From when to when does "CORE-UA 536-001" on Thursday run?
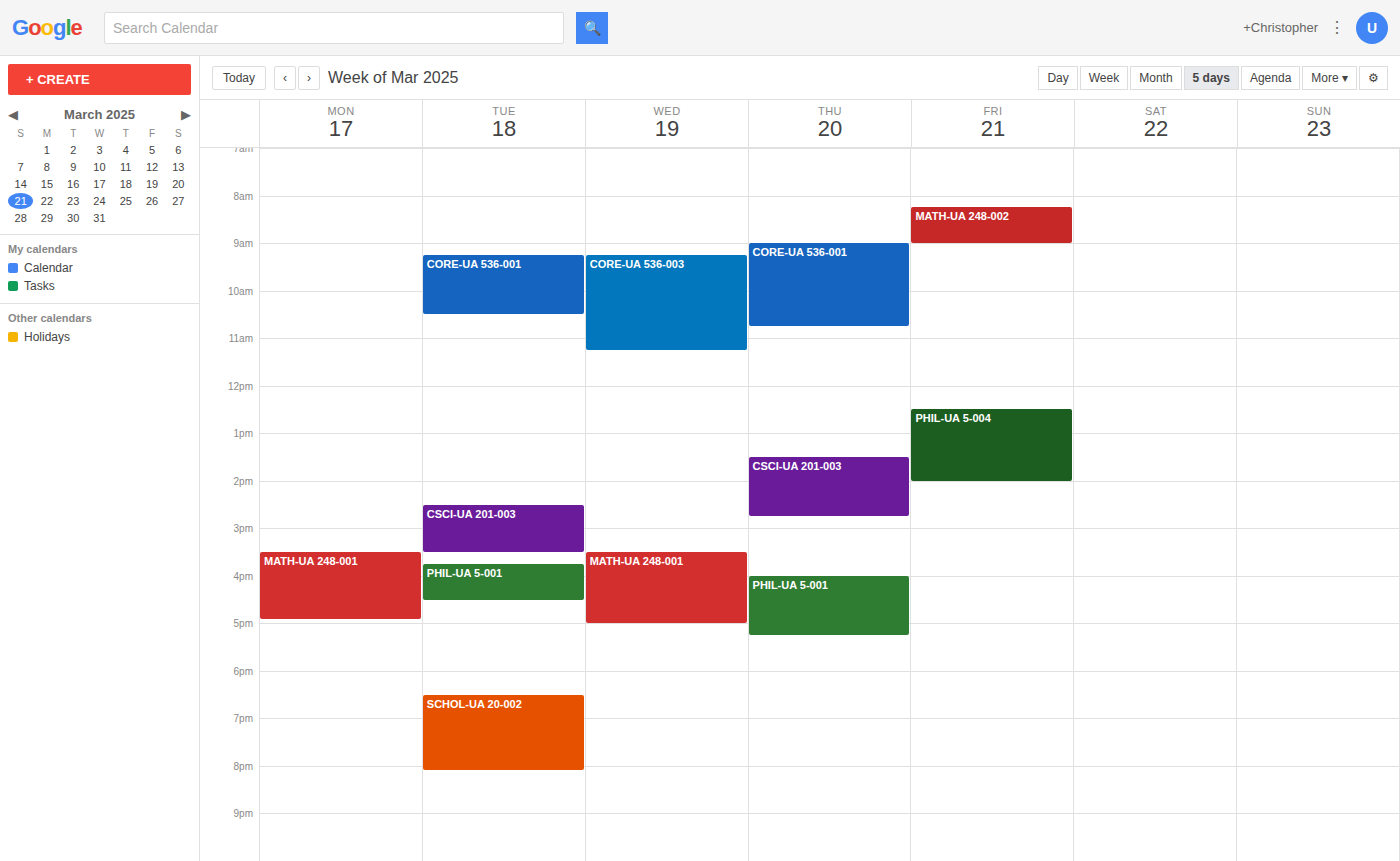
9:00 AM to 10:45 AM